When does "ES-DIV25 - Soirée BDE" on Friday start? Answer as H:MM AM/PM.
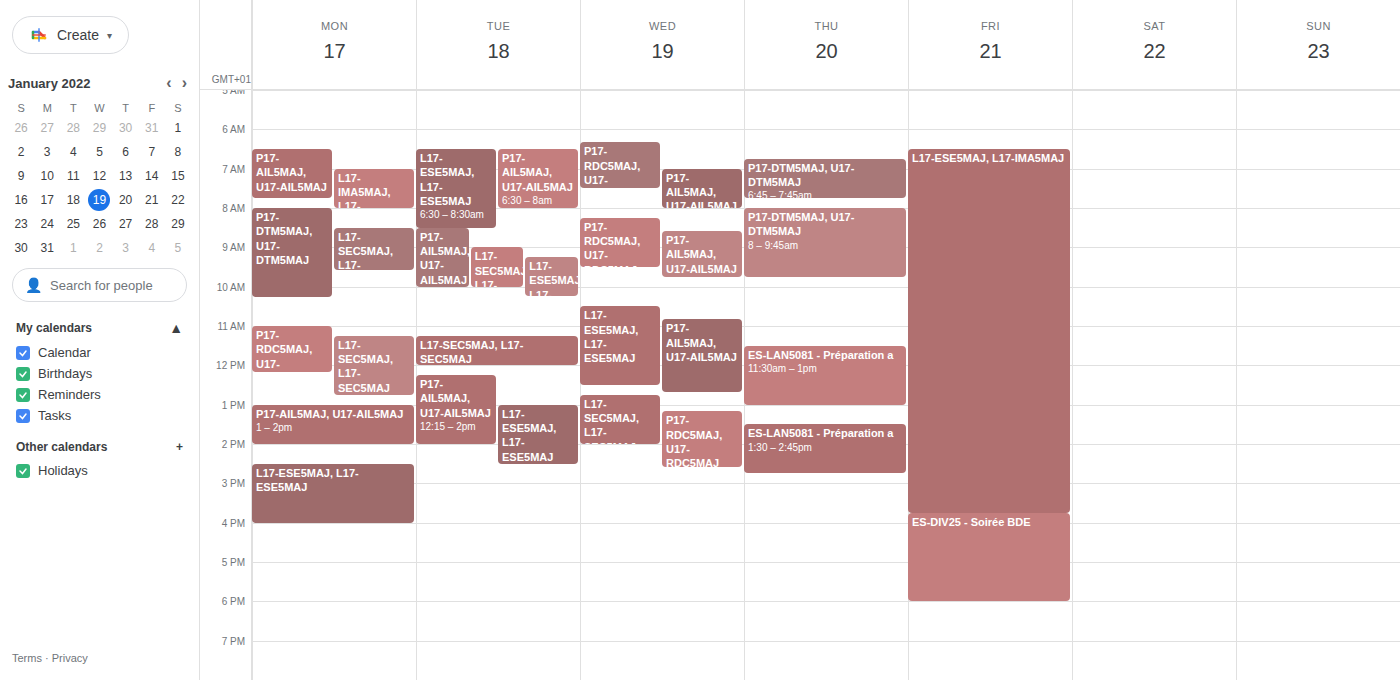
3:45 PM